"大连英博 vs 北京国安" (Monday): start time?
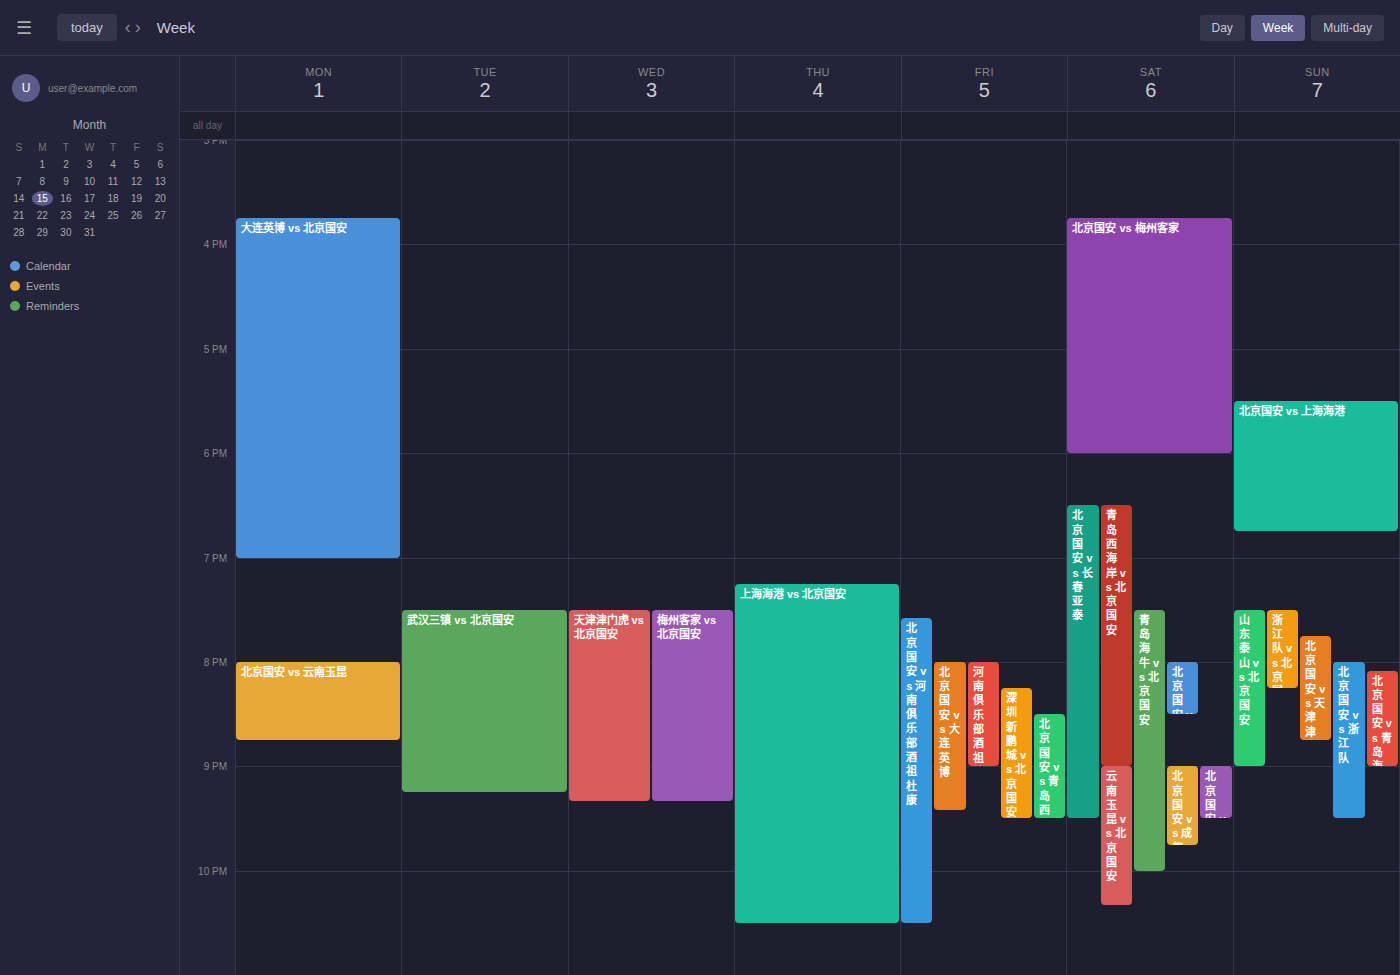
3:45 PM